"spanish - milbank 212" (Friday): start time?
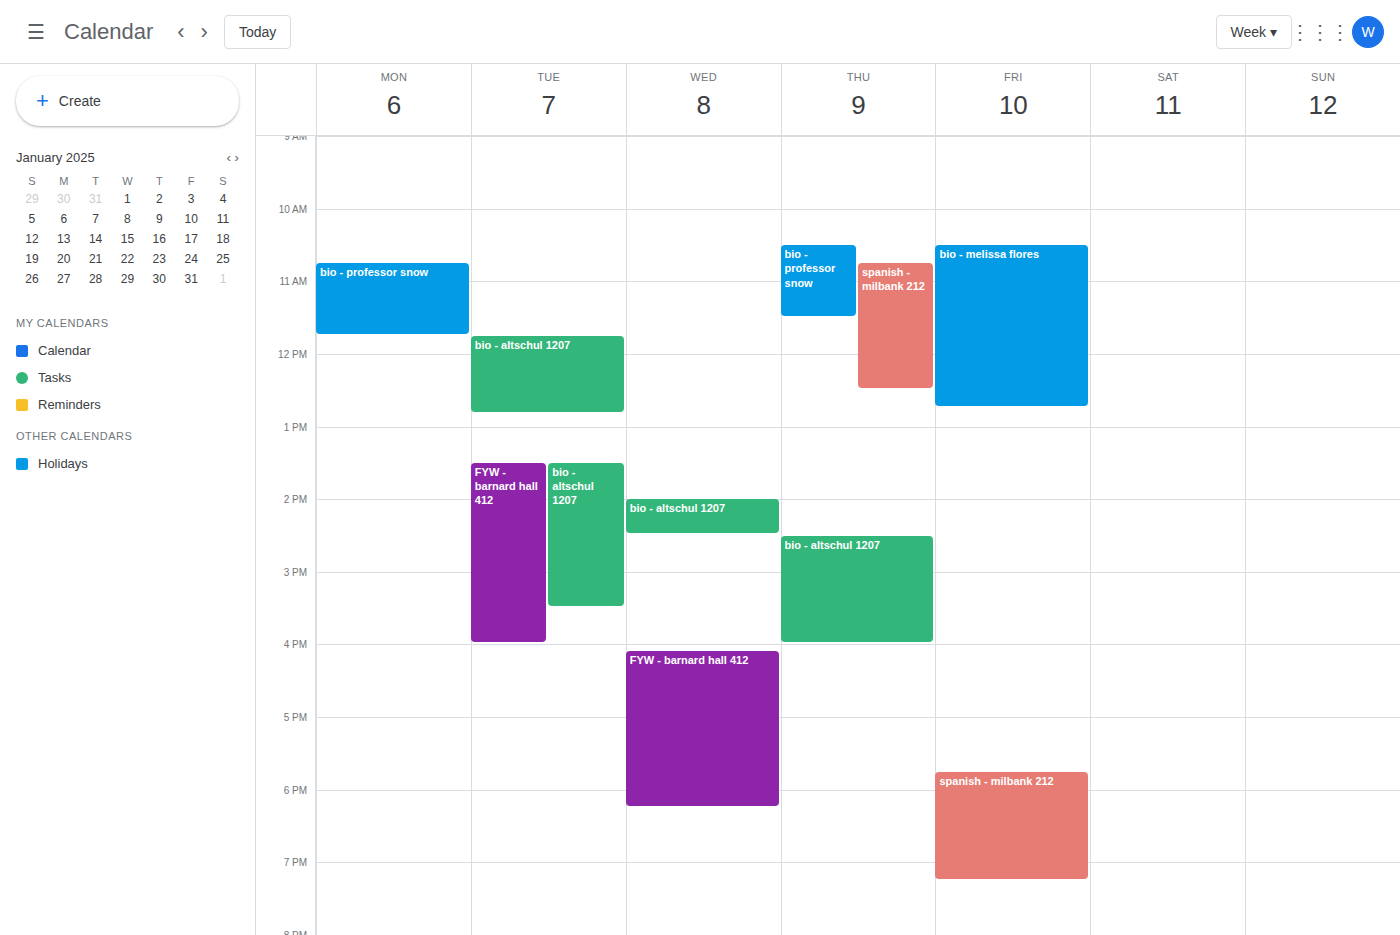
5:45 PM